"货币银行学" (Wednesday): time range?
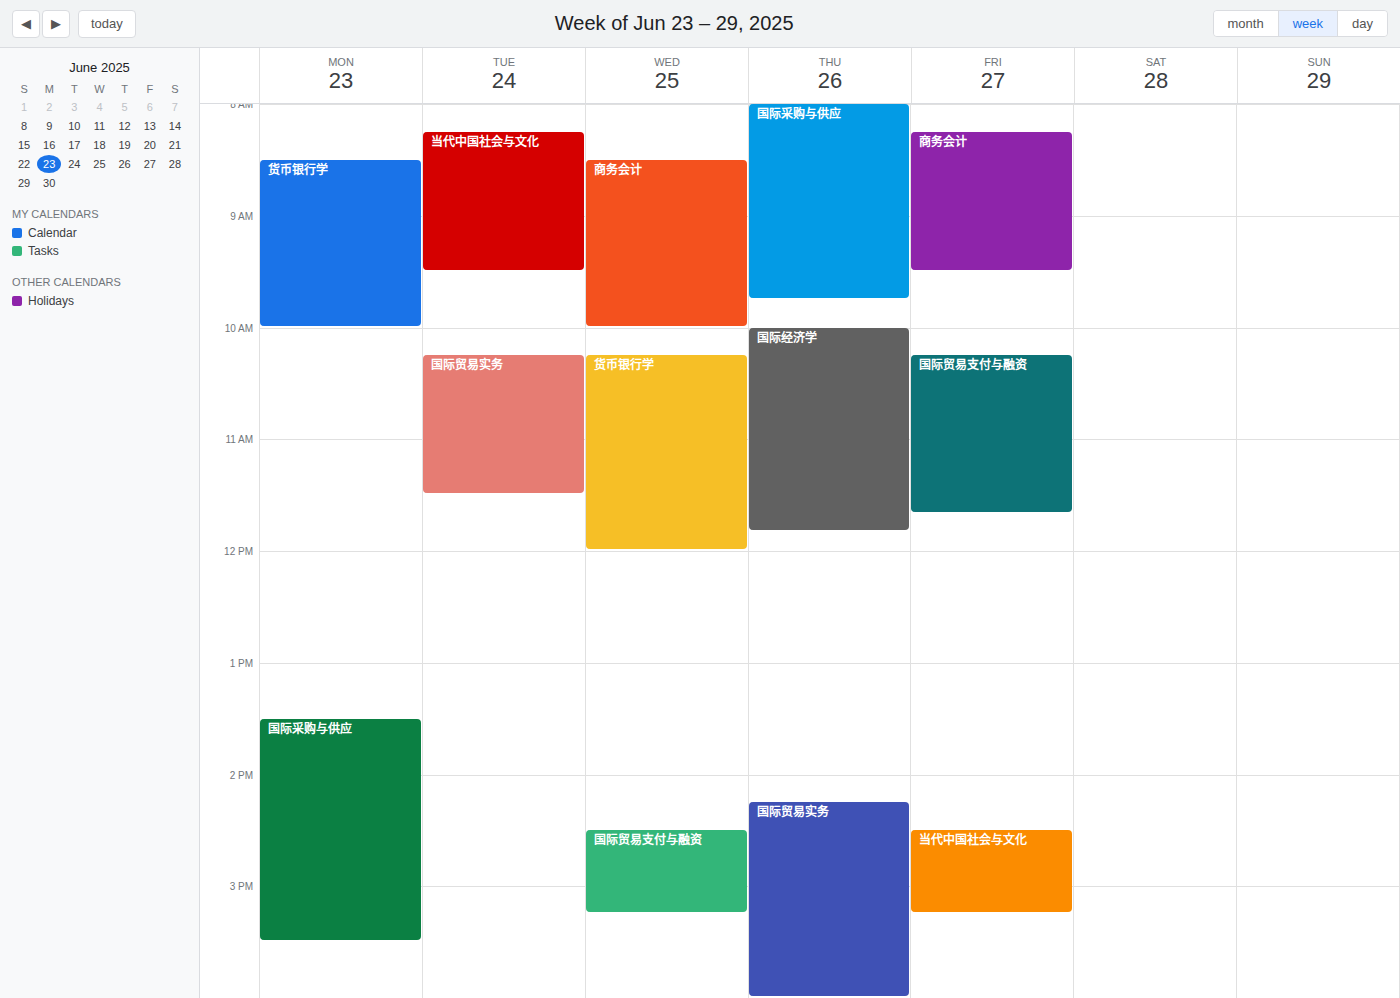
10:15 AM to 12:00 PM